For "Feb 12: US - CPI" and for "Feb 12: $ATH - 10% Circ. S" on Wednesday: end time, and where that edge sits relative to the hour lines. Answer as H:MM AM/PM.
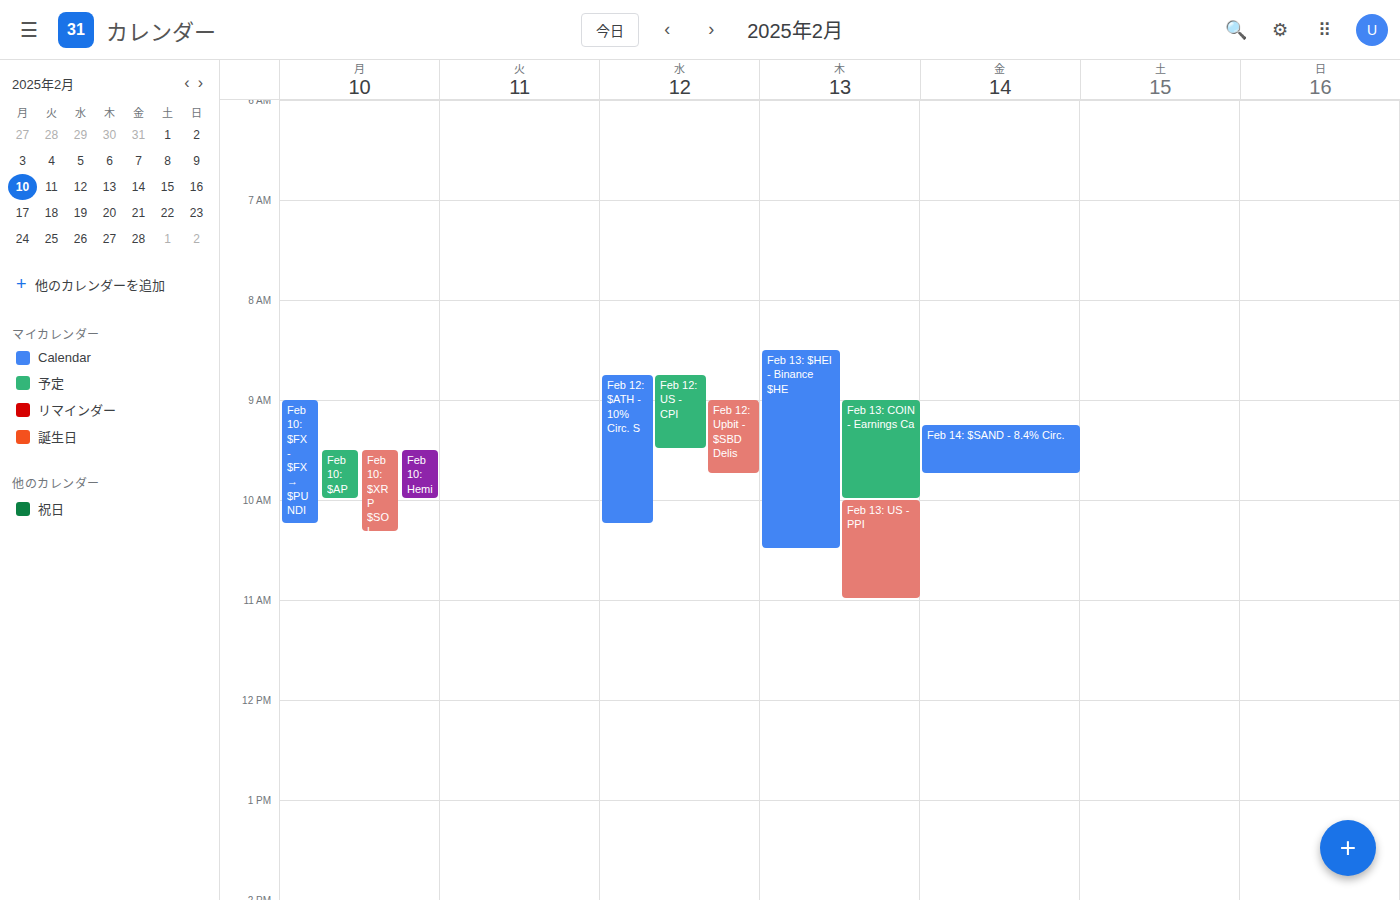
"Feb 12: US - CPI": 9:30 AM, halfway between the 9 AM and 10 AM lines. "Feb 12: $ATH - 10% Circ. S": 10:15 AM, neither: a quarter of the way from the 10 AM line to the 11 AM line.